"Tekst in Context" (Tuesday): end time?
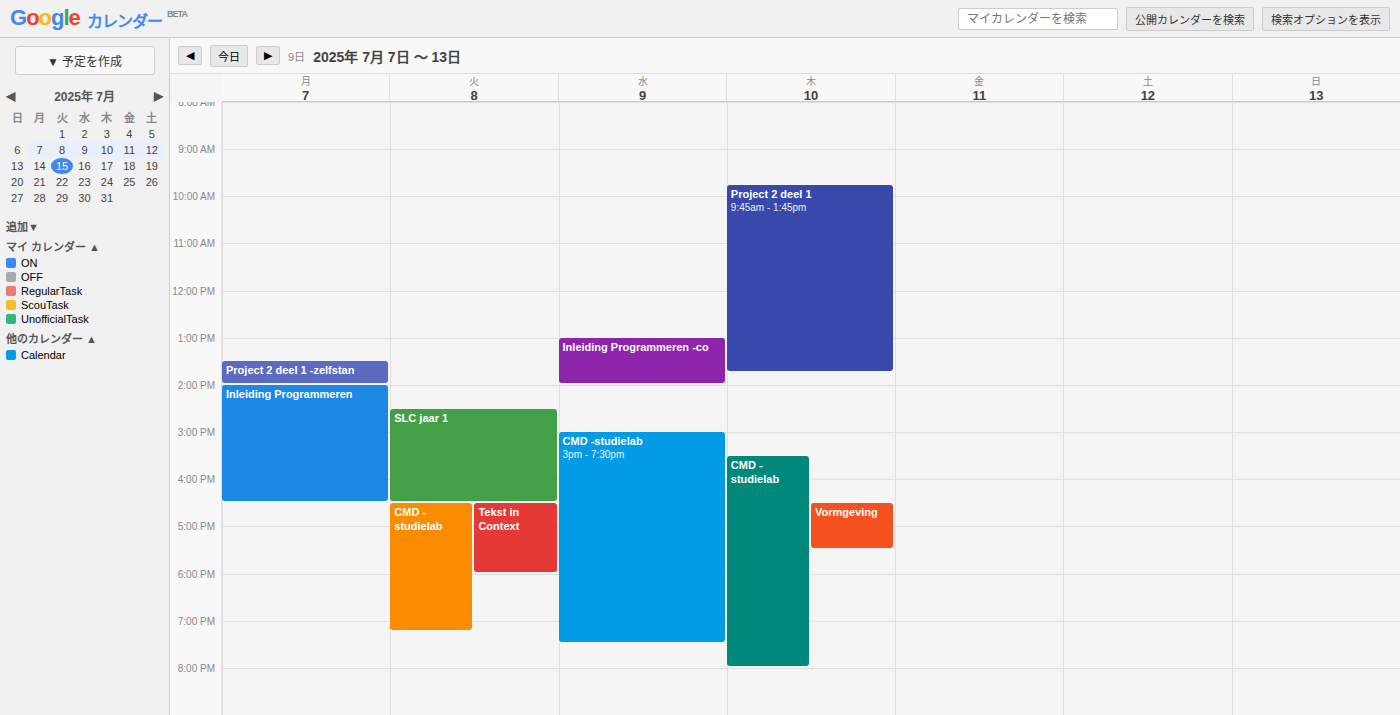
6:00 PM